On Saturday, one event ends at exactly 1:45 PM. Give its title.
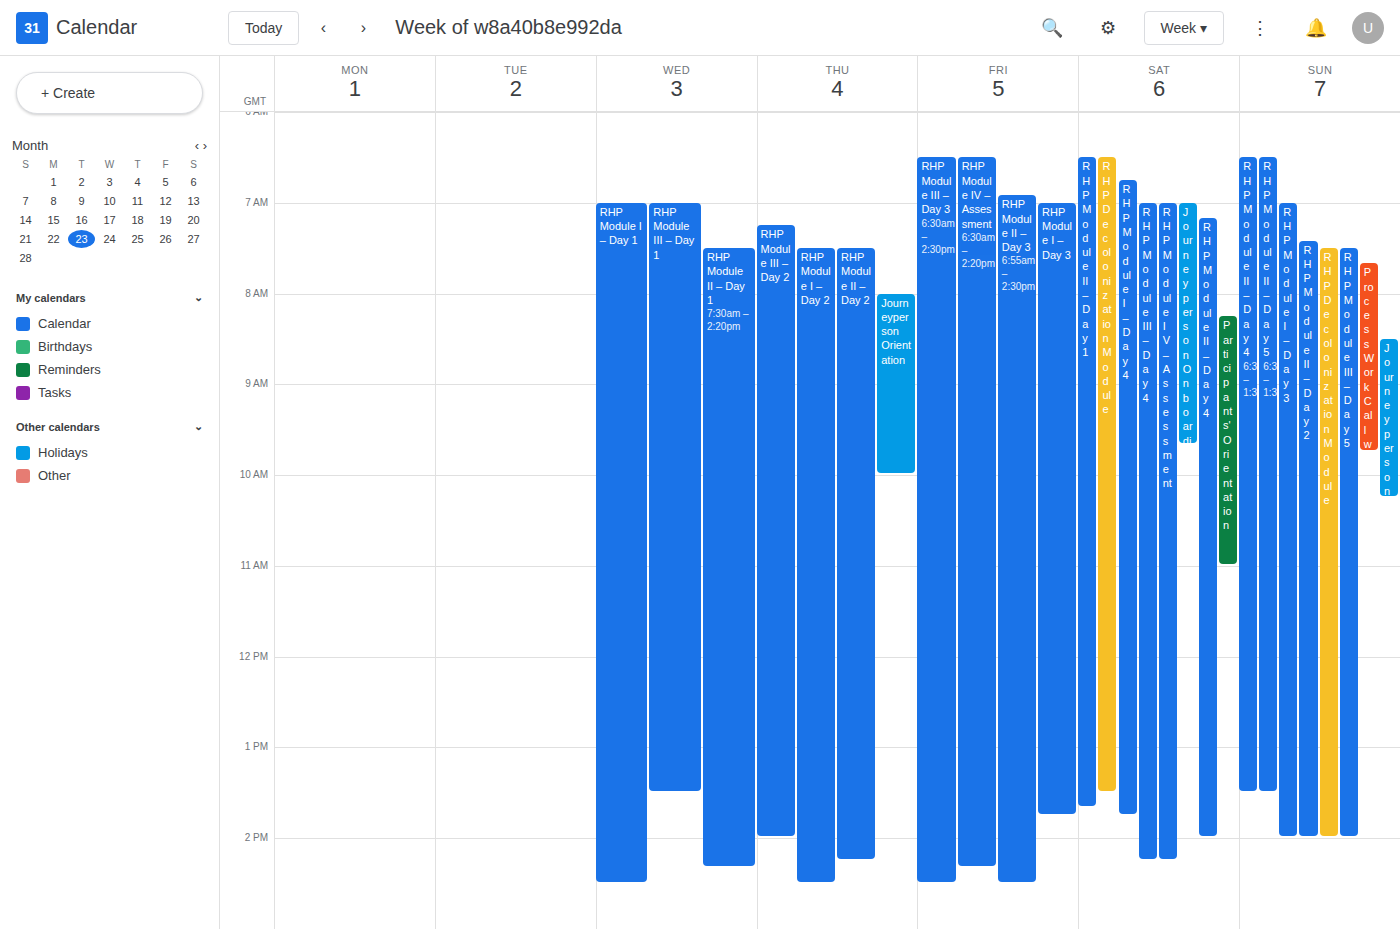
"RHP Module I – Day 4"